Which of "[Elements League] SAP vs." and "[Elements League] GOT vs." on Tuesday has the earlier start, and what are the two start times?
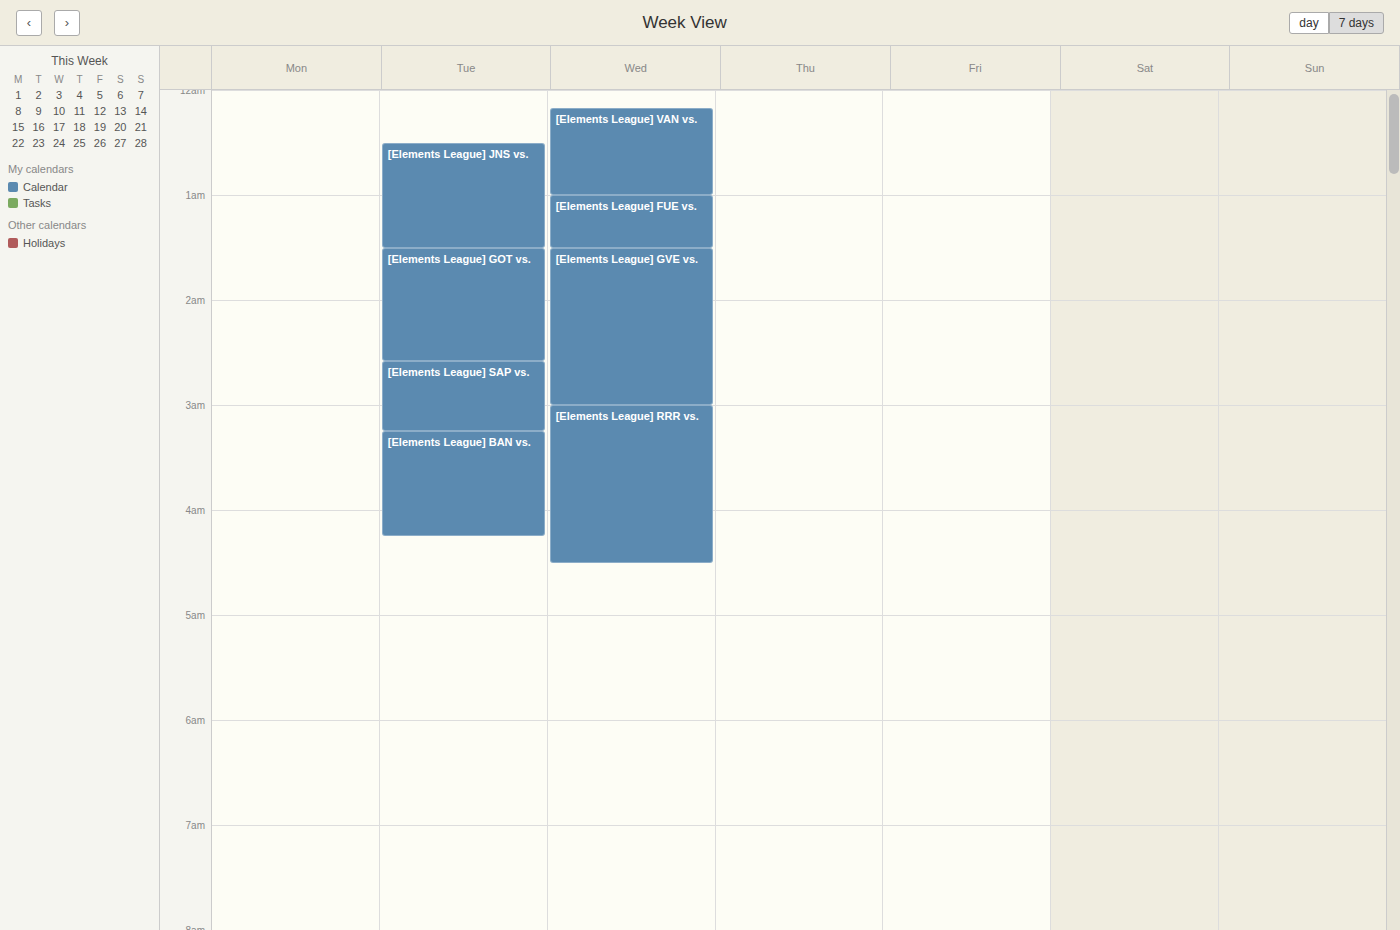
"[Elements League] GOT vs." 1:30 AM; "[Elements League] SAP vs." 2:35 AM.